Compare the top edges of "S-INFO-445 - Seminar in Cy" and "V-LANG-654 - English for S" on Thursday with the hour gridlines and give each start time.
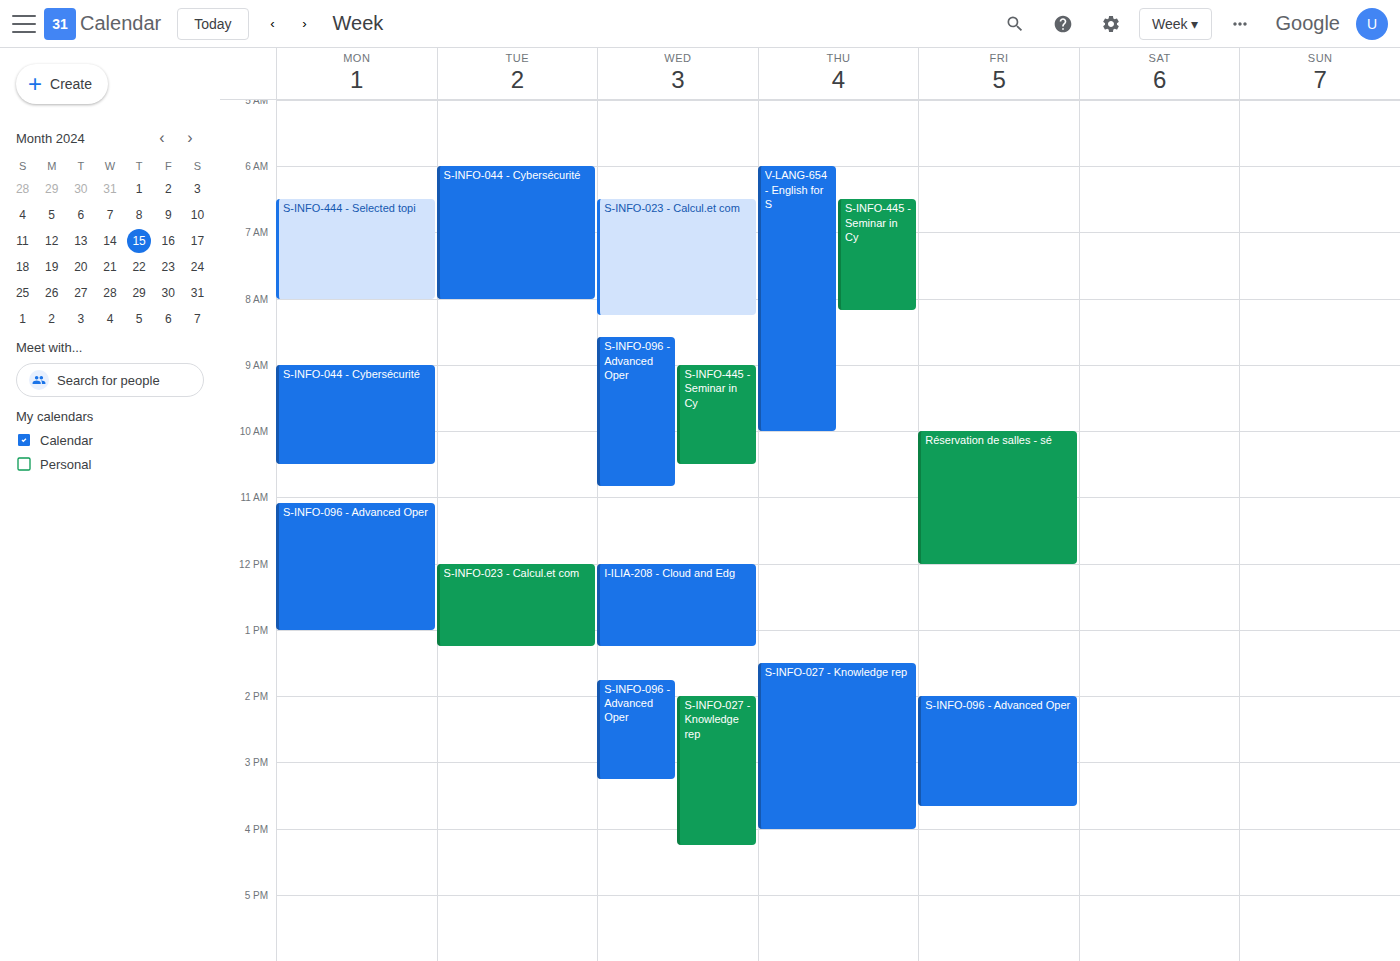
"S-INFO-445 - Seminar in Cy": 6:30 AM, halfway between the 6 AM and 7 AM lines. "V-LANG-654 - English for S": 6:00 AM, exactly on the 6 AM line.